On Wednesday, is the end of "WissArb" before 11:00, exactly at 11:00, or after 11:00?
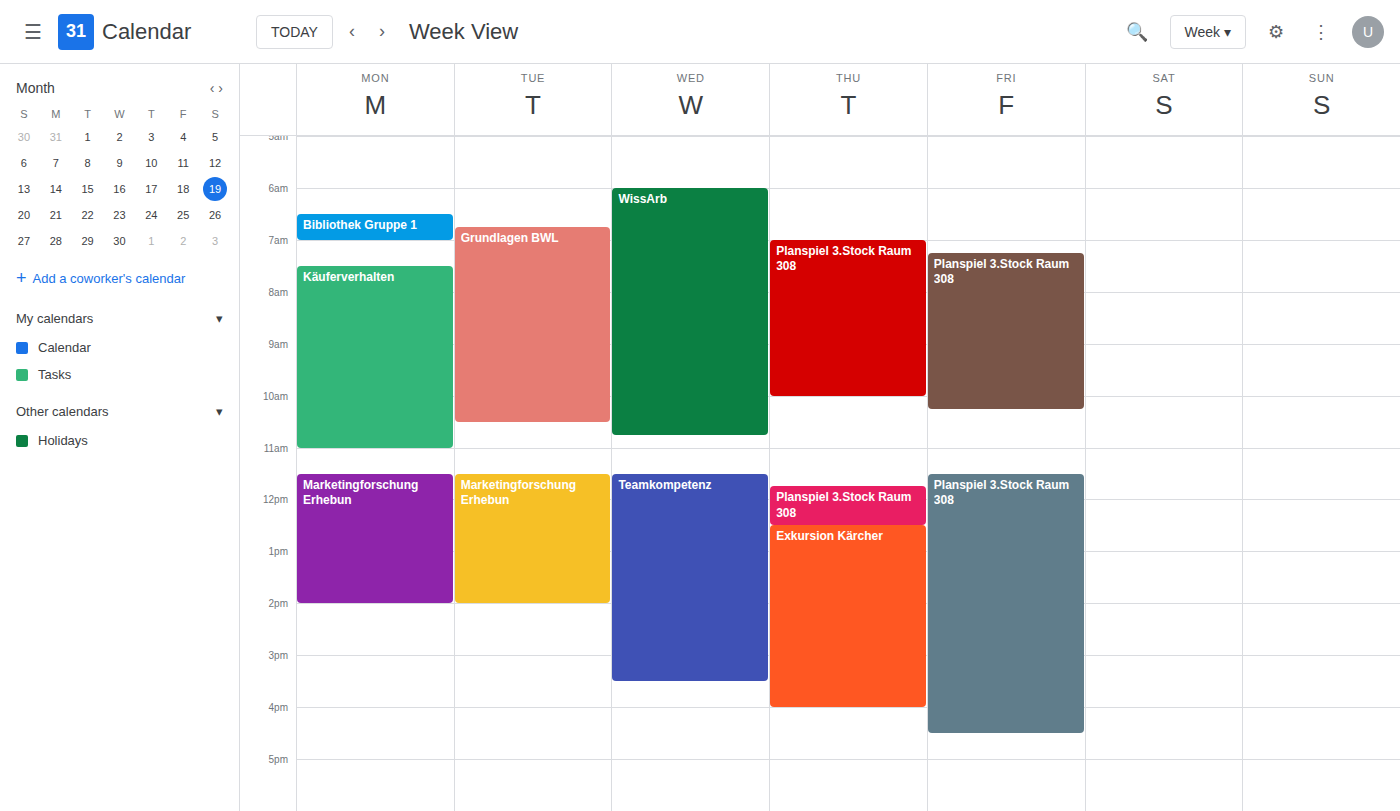
10:45 -- before 11:00, 15 minutes above the 11:00 line.